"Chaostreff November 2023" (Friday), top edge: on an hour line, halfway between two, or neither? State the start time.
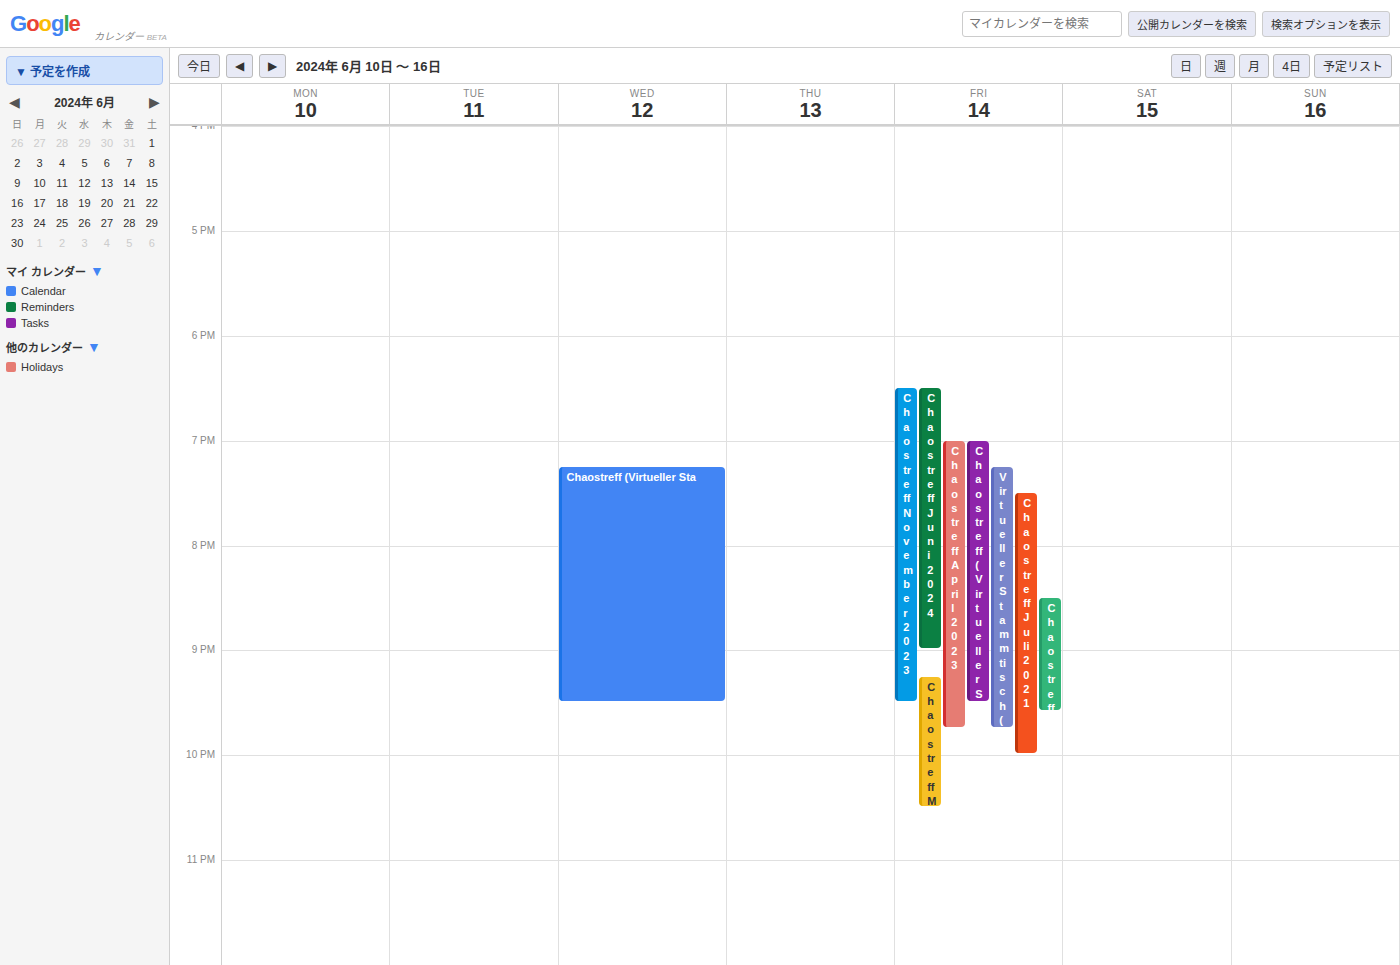
6:30 PM -- halfway between the 6 PM and 7 PM lines.